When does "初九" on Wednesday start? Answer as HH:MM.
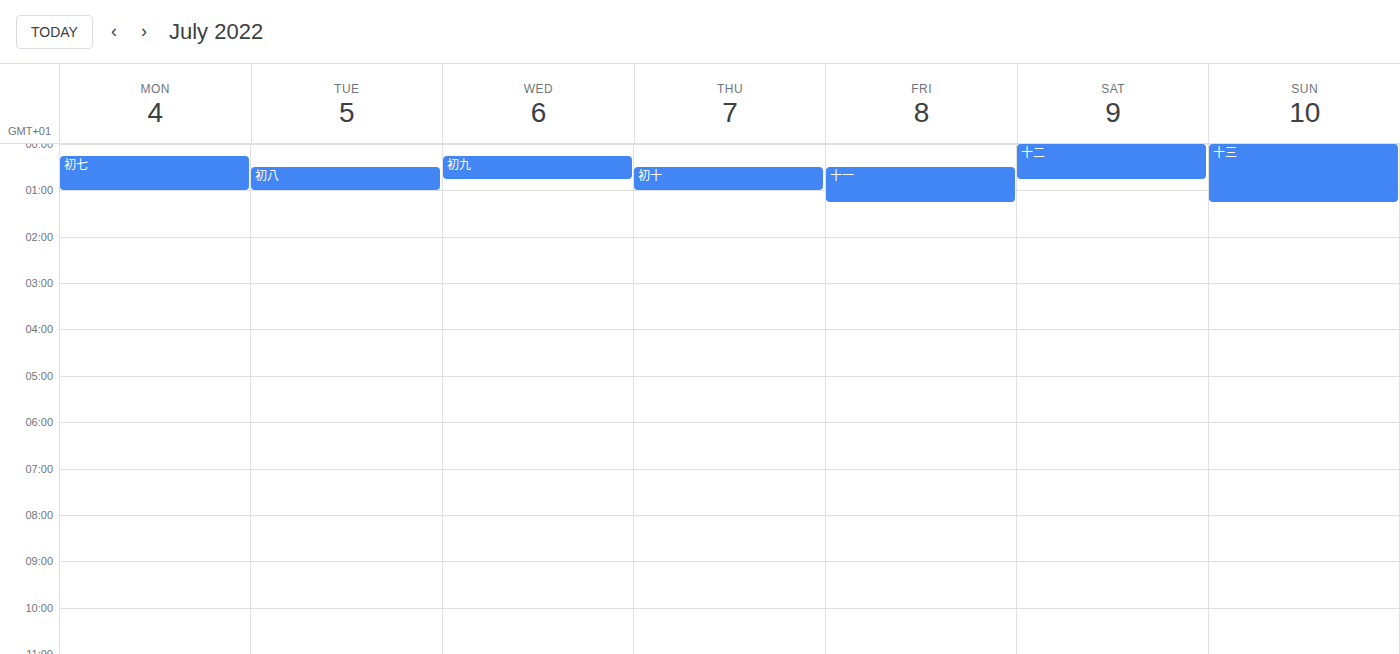
00:15